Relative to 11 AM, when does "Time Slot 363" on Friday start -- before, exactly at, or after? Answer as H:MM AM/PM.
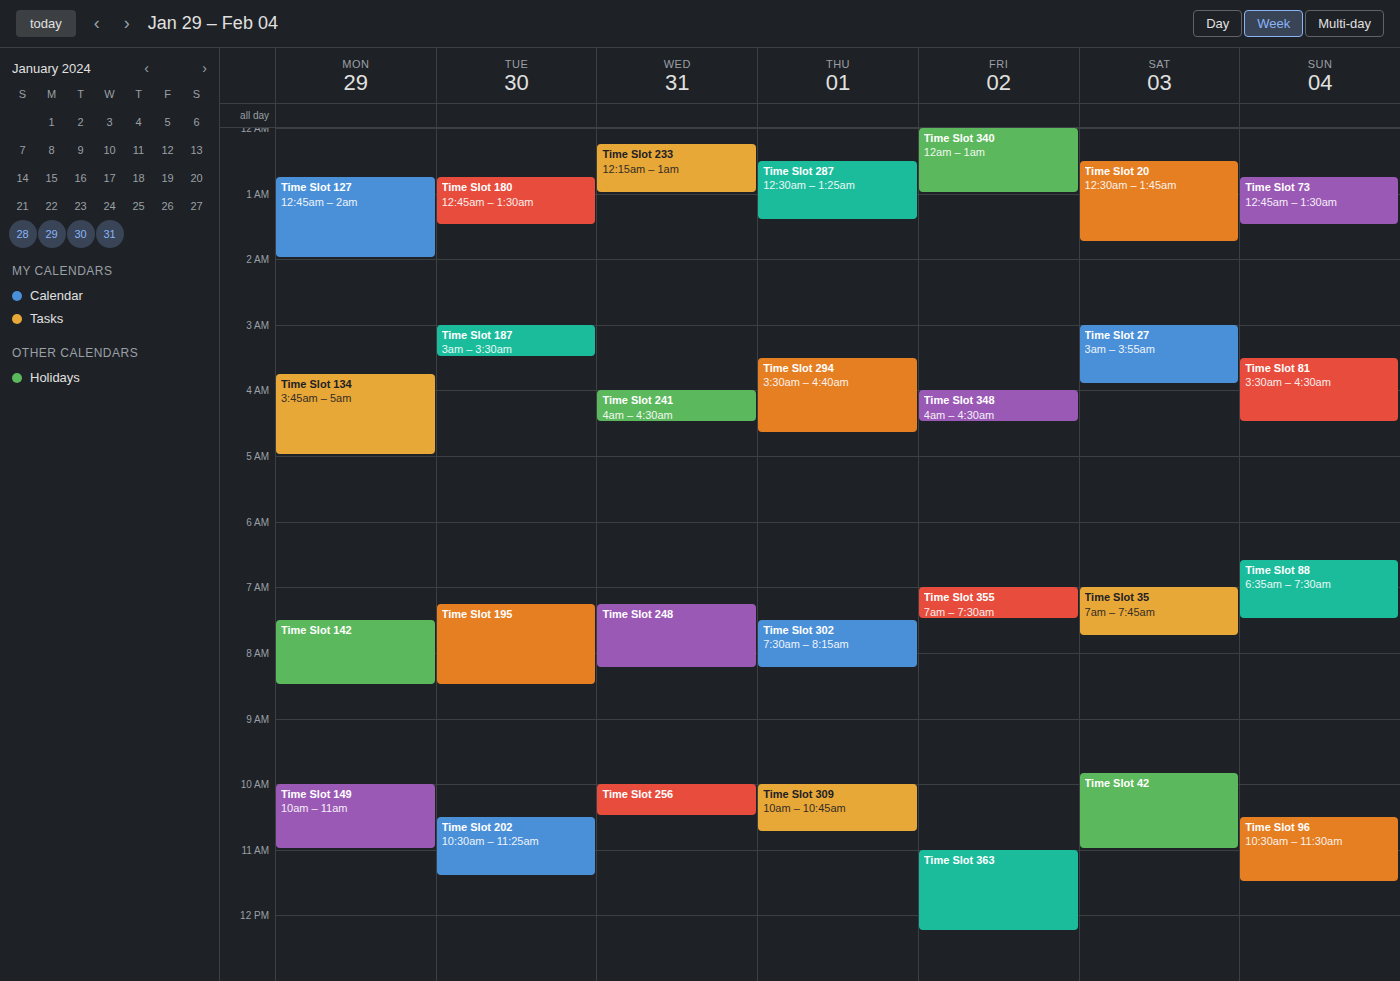
11:00 AM -- exactly at 11 AM, on the 11 AM line.